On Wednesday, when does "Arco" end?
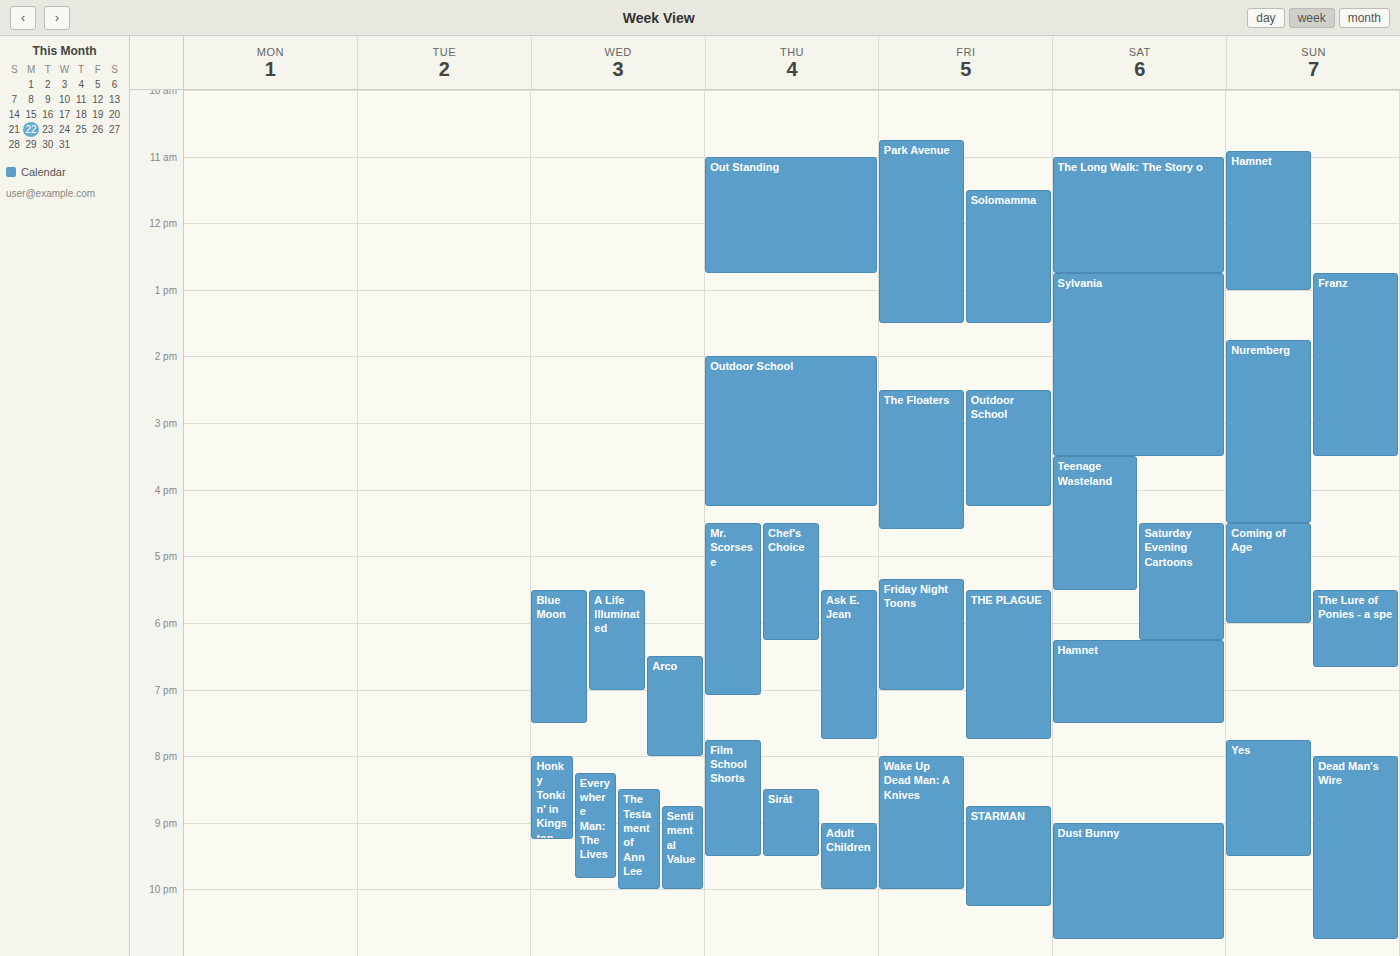
8:00 PM